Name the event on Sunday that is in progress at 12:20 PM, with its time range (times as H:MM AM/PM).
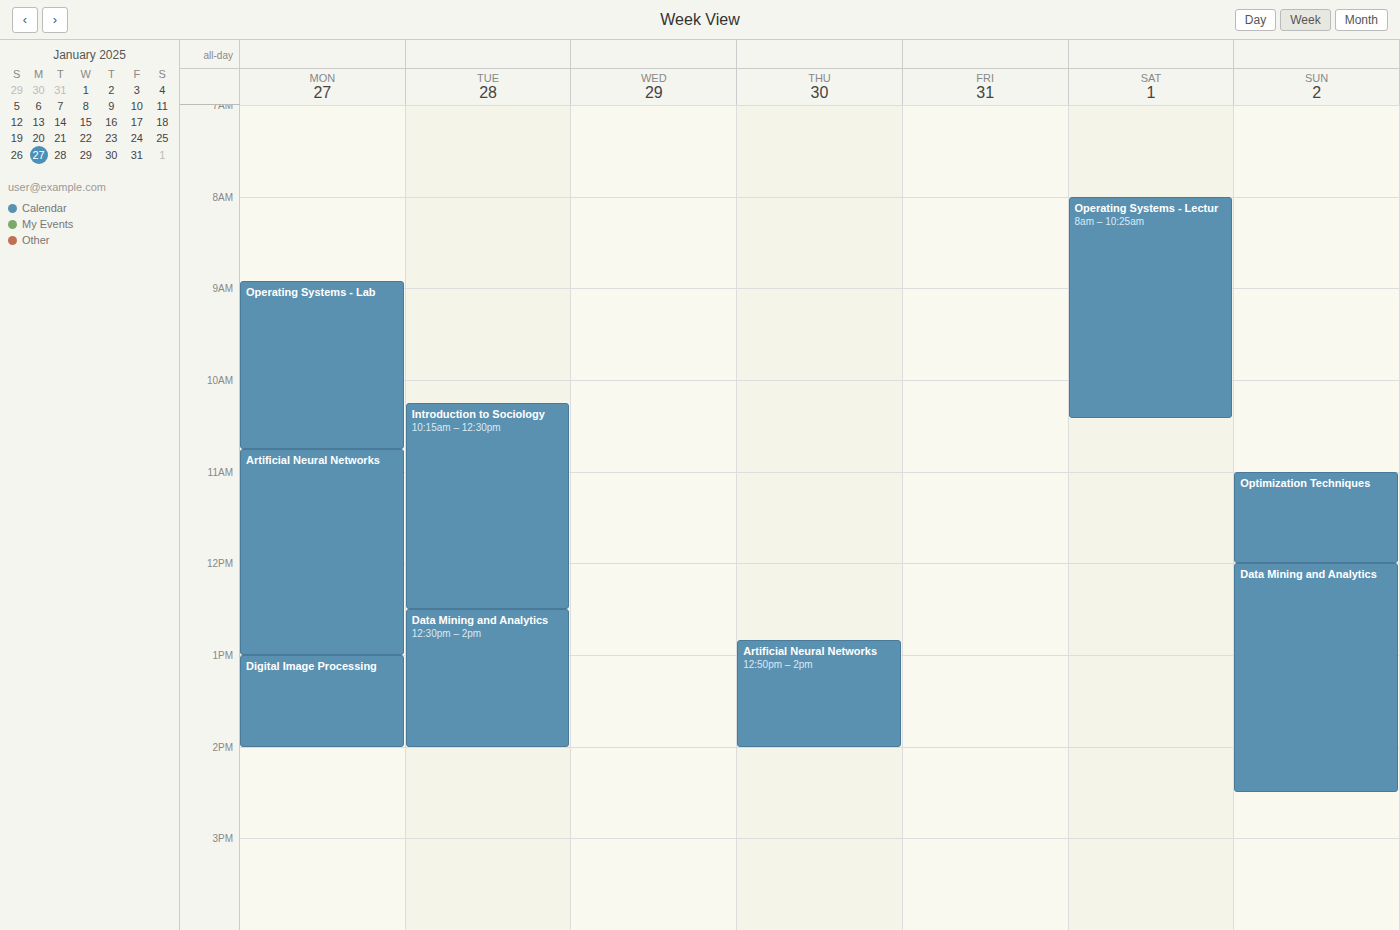
"Data Mining and Analytics", 12:00 PM to 2:30 PM